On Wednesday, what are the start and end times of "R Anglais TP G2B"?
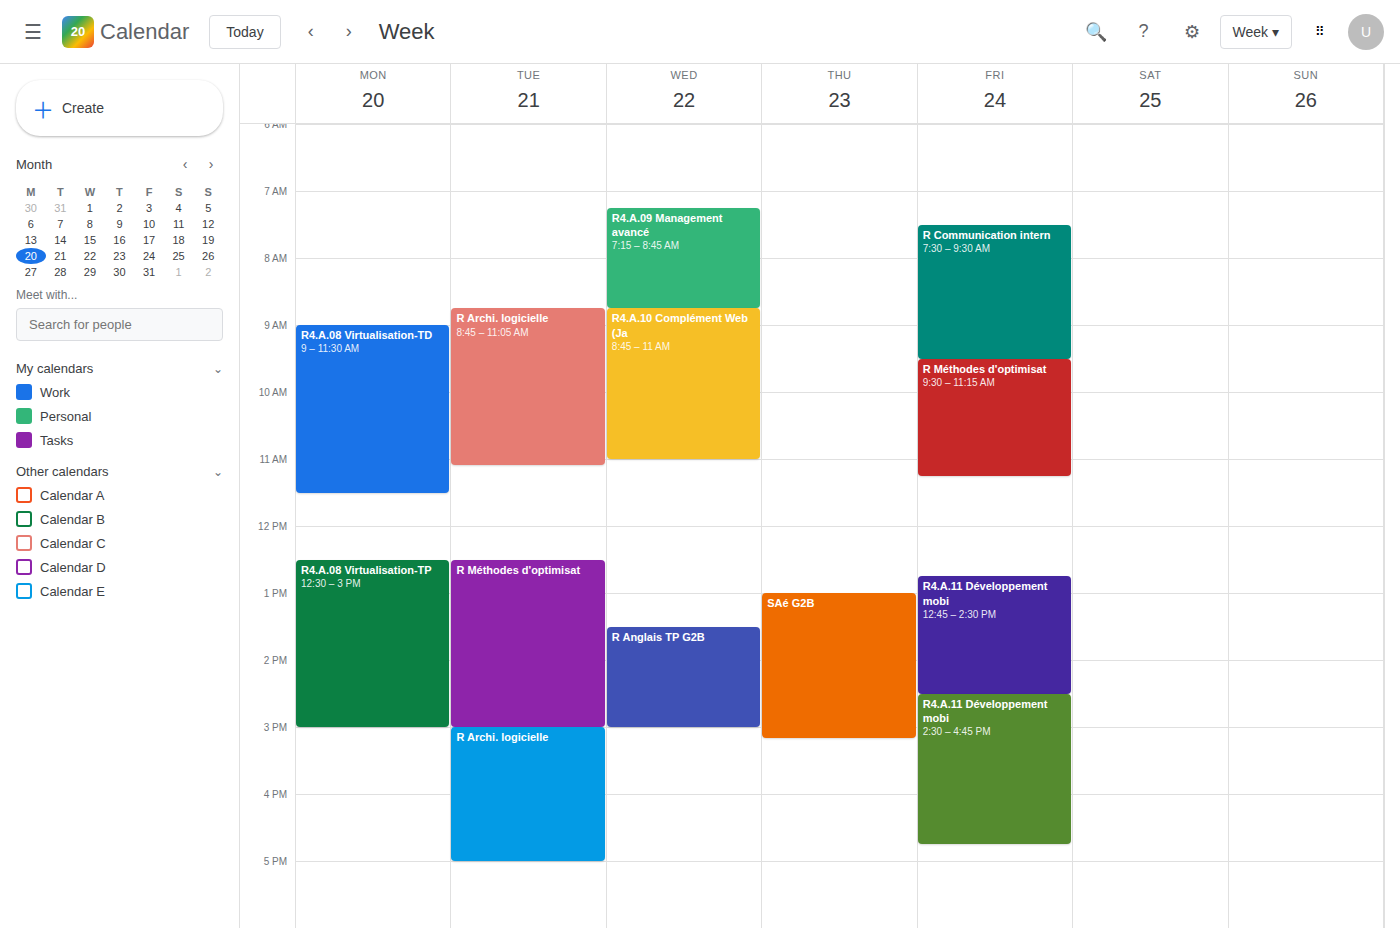
13:30 to 15:00